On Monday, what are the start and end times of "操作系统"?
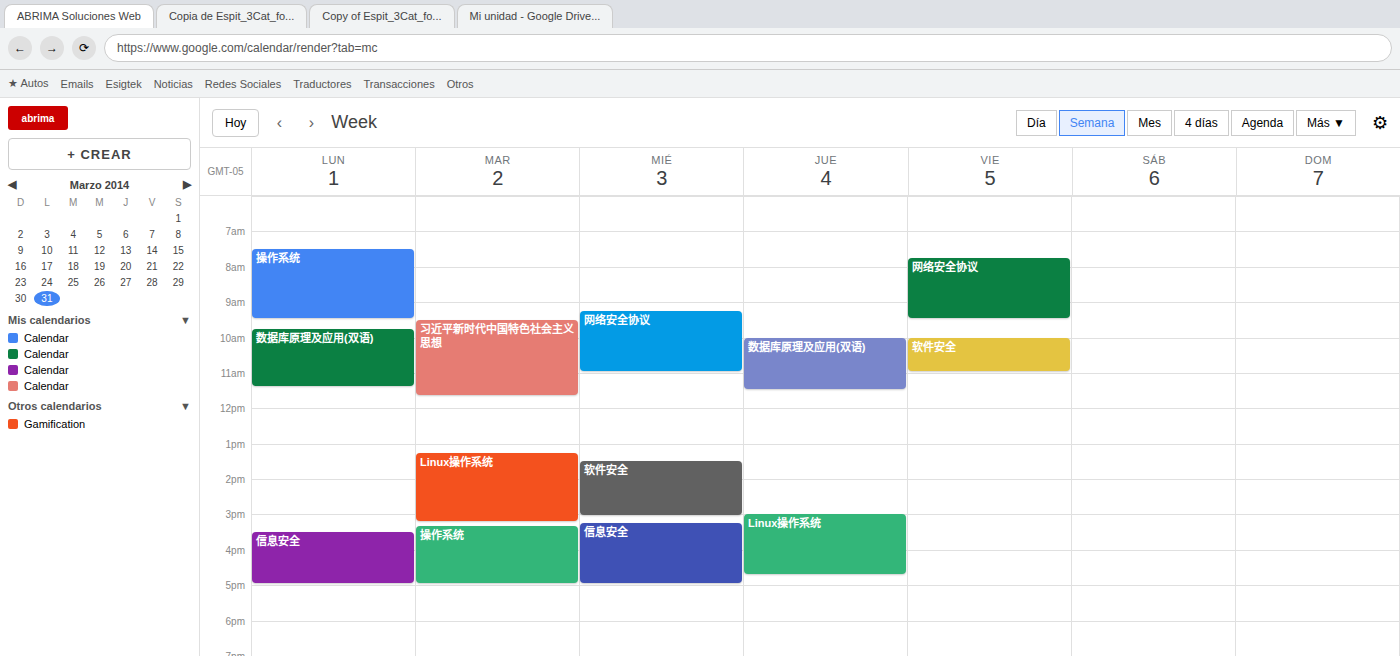
7:30 AM to 9:30 AM